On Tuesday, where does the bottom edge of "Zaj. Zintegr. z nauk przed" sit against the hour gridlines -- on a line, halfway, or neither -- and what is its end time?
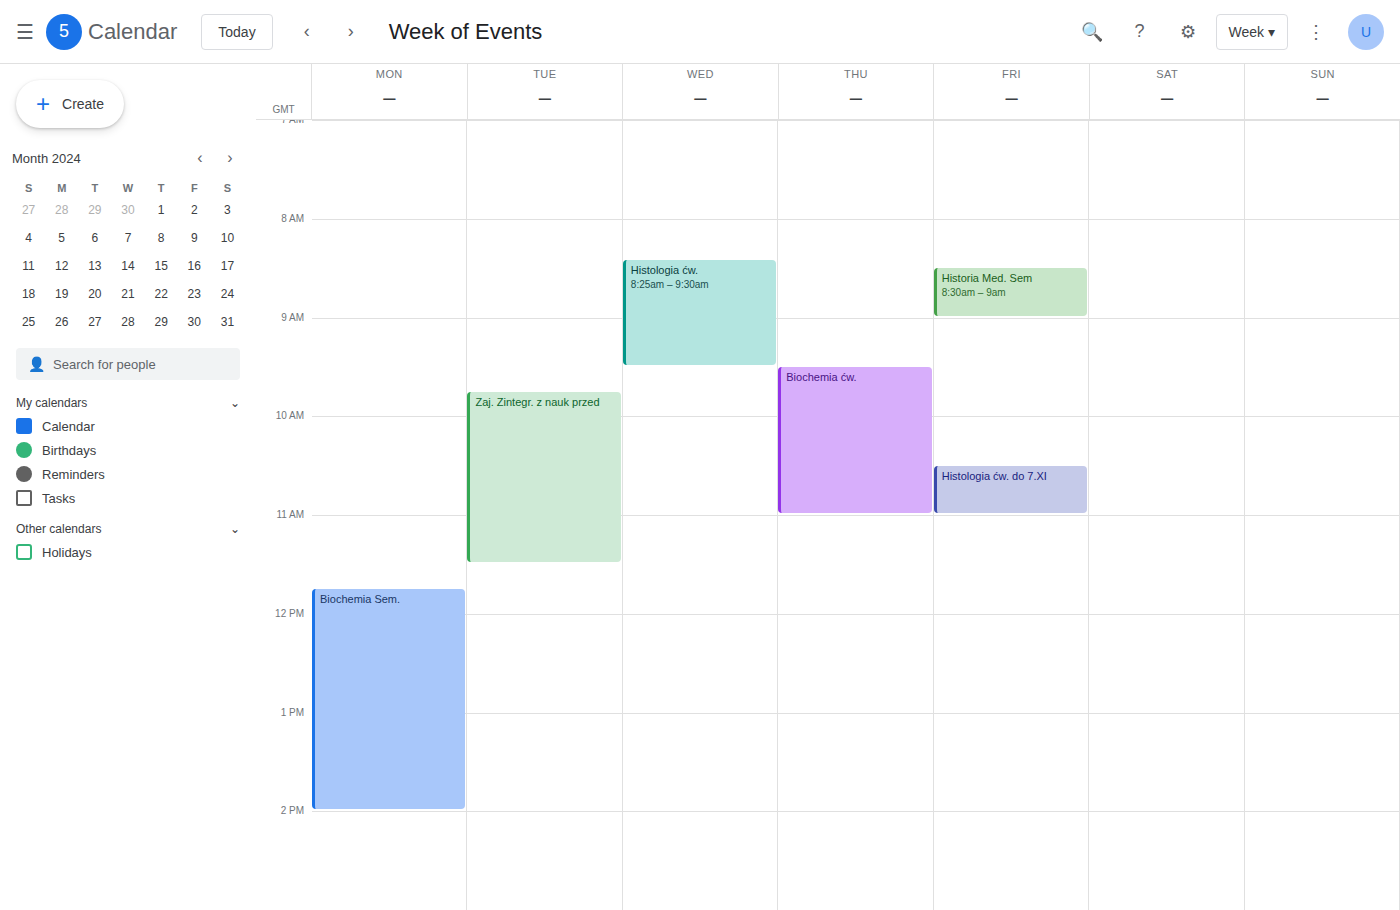
11:30 -- halfway between the 11:00 and 12:00 lines.